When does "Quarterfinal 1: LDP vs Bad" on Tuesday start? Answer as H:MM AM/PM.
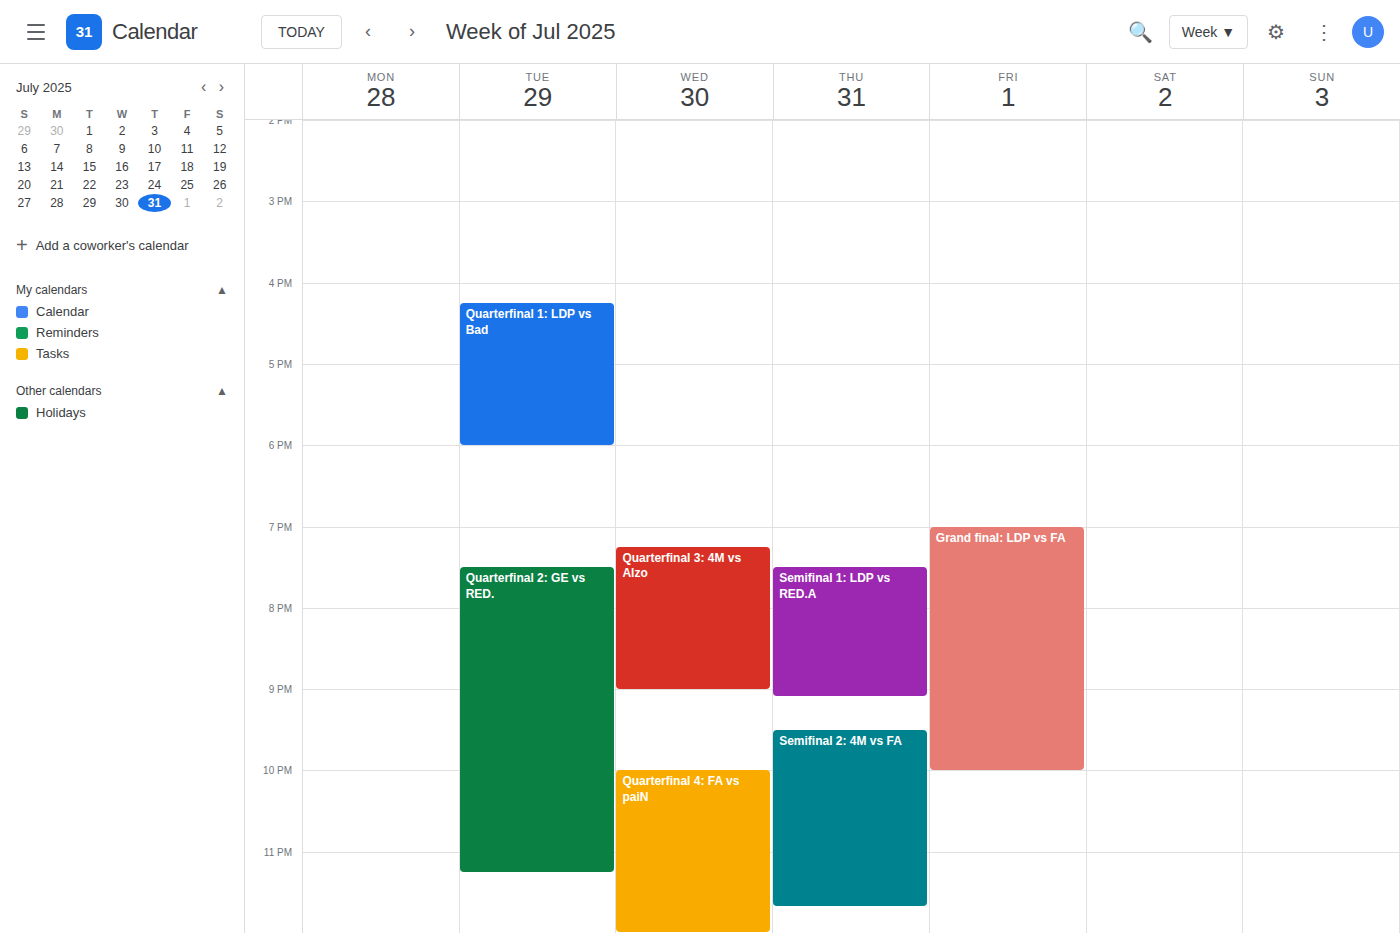
4:15 PM